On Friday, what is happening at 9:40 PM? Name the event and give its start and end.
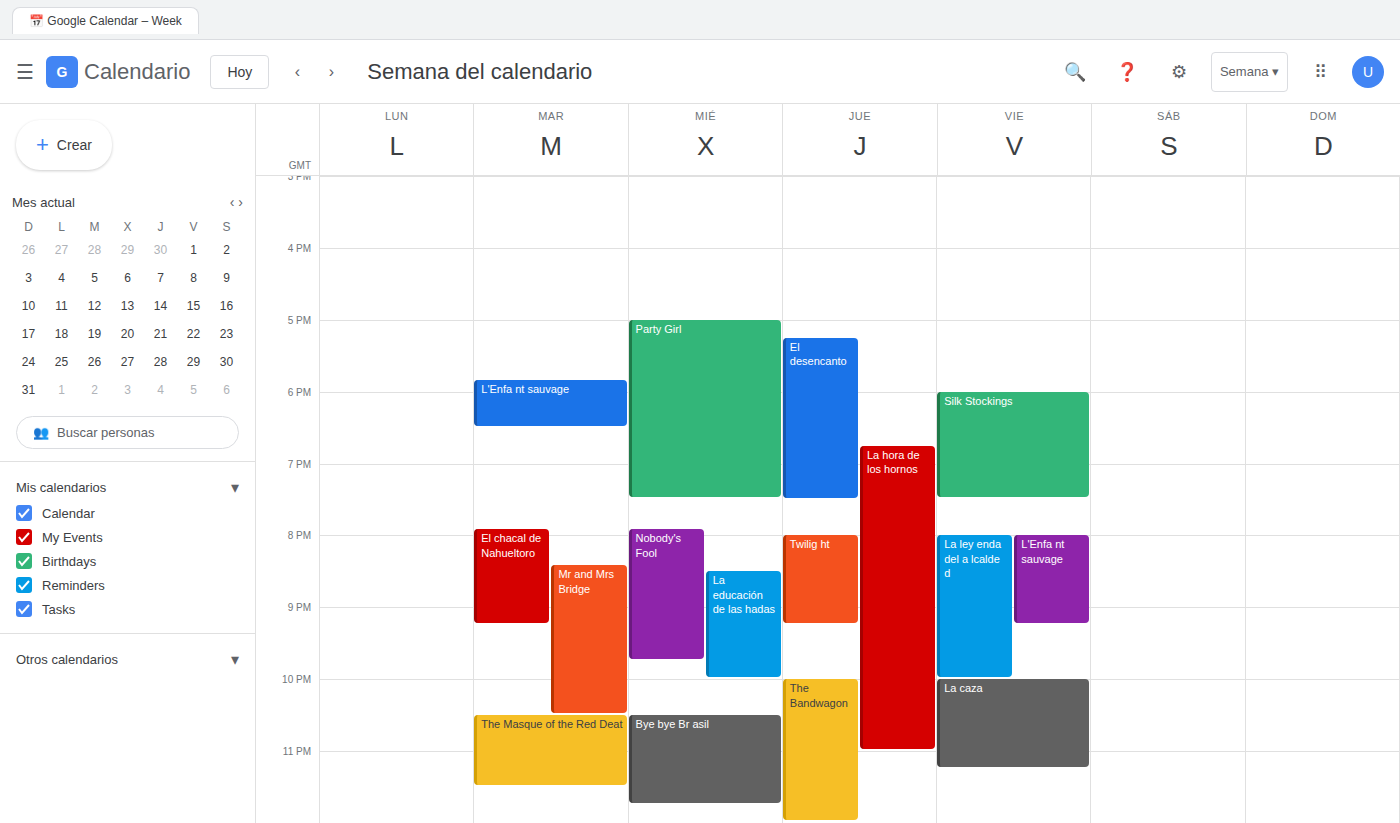
"La ley enda del a lcalde d", 8:00 PM to 10:00 PM